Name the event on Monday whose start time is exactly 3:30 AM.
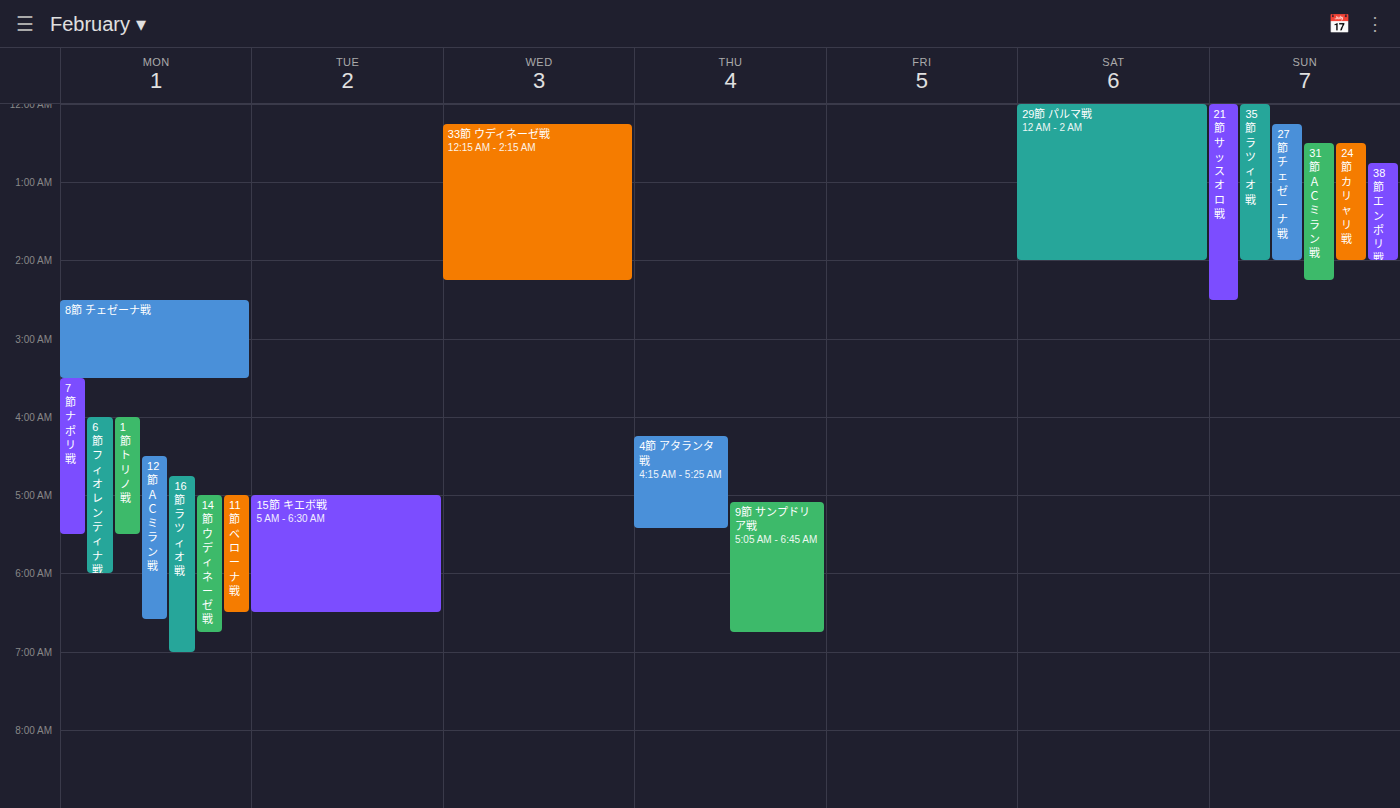
"7節 ナポリ戦"